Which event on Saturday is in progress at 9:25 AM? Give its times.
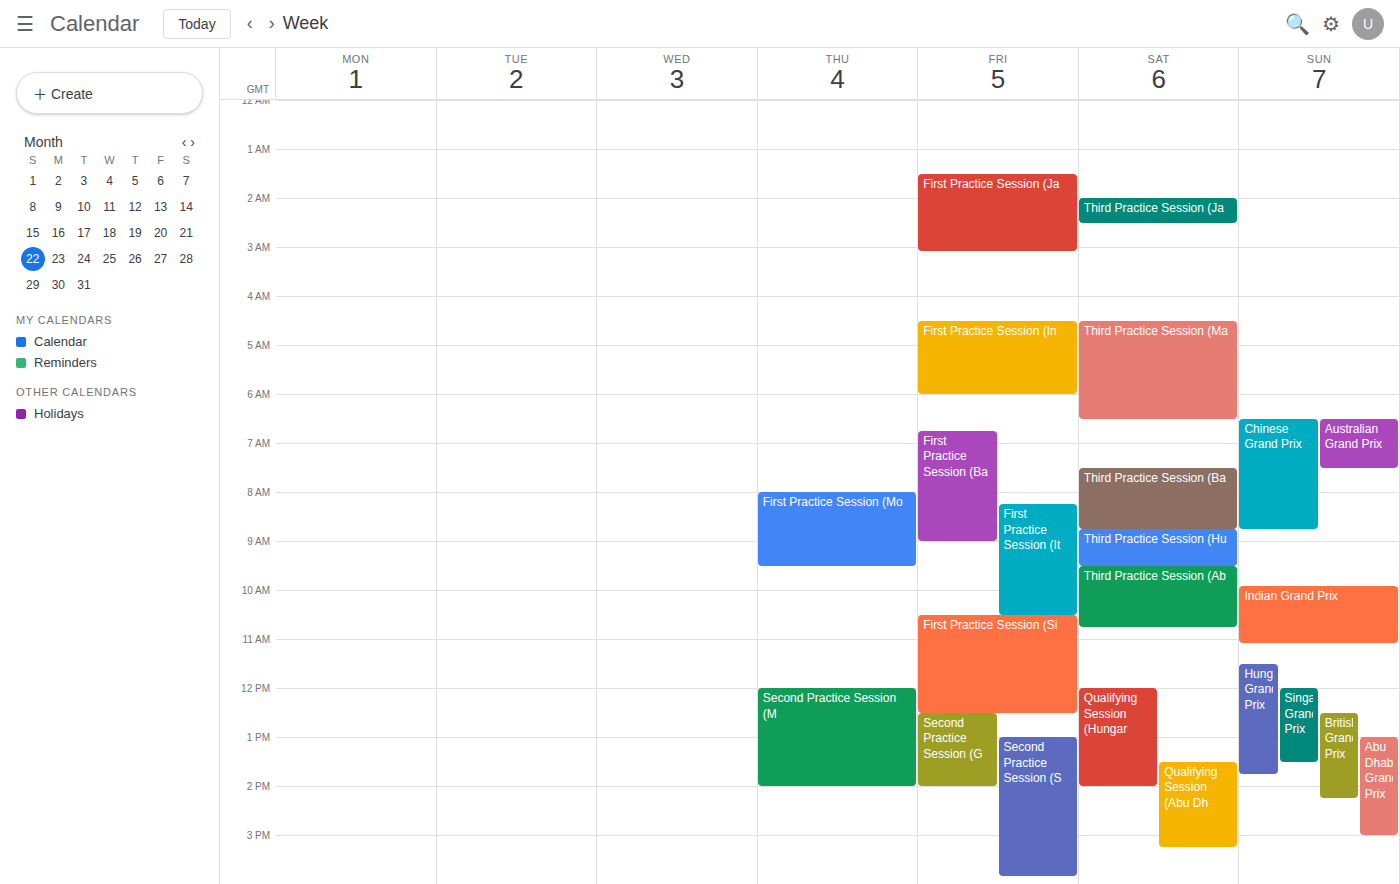
"Third Practice Session (Hu", 8:45 AM to 9:30 AM